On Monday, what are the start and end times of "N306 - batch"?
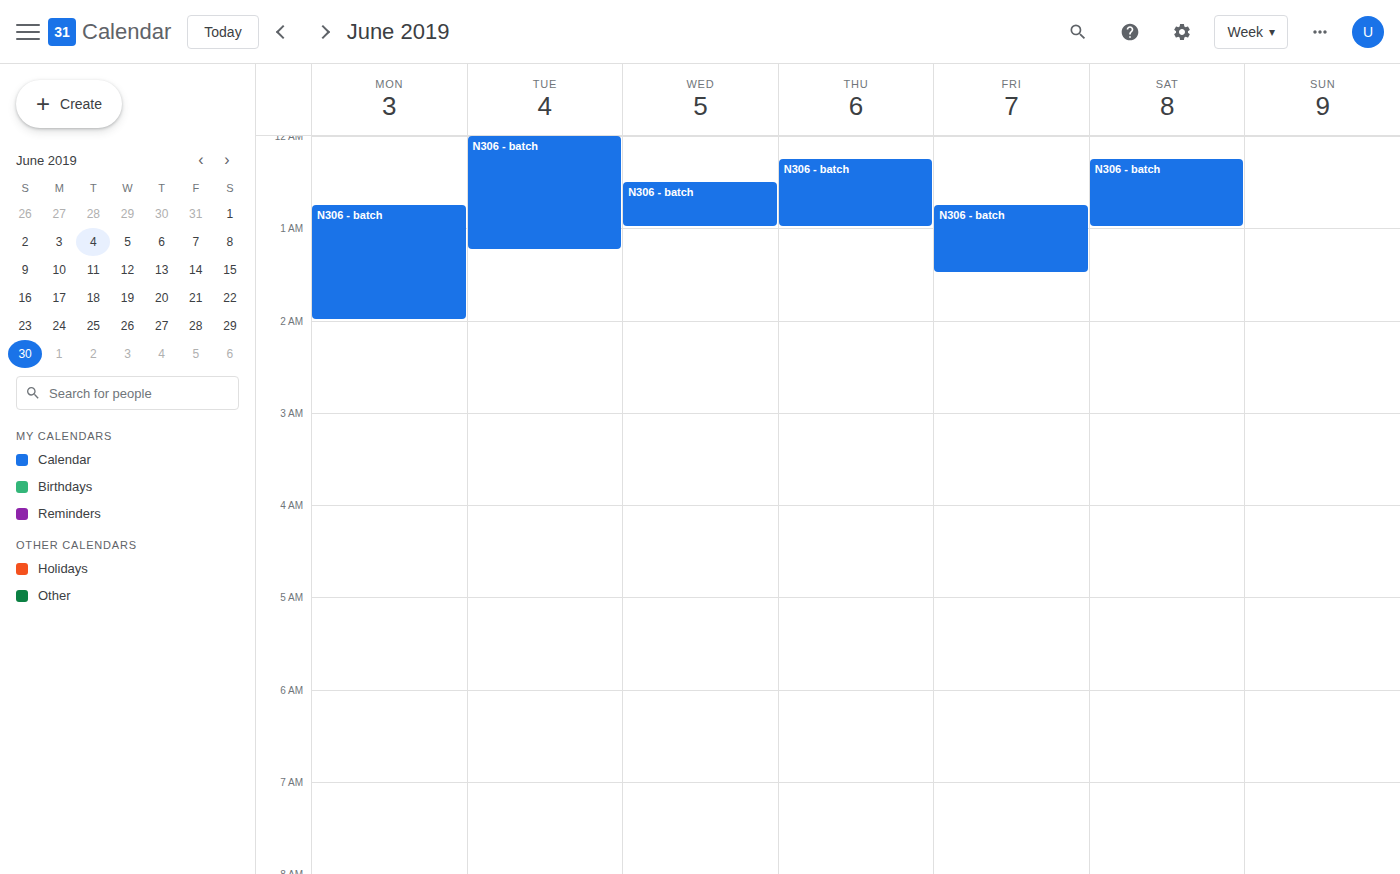
00:45 to 02:00